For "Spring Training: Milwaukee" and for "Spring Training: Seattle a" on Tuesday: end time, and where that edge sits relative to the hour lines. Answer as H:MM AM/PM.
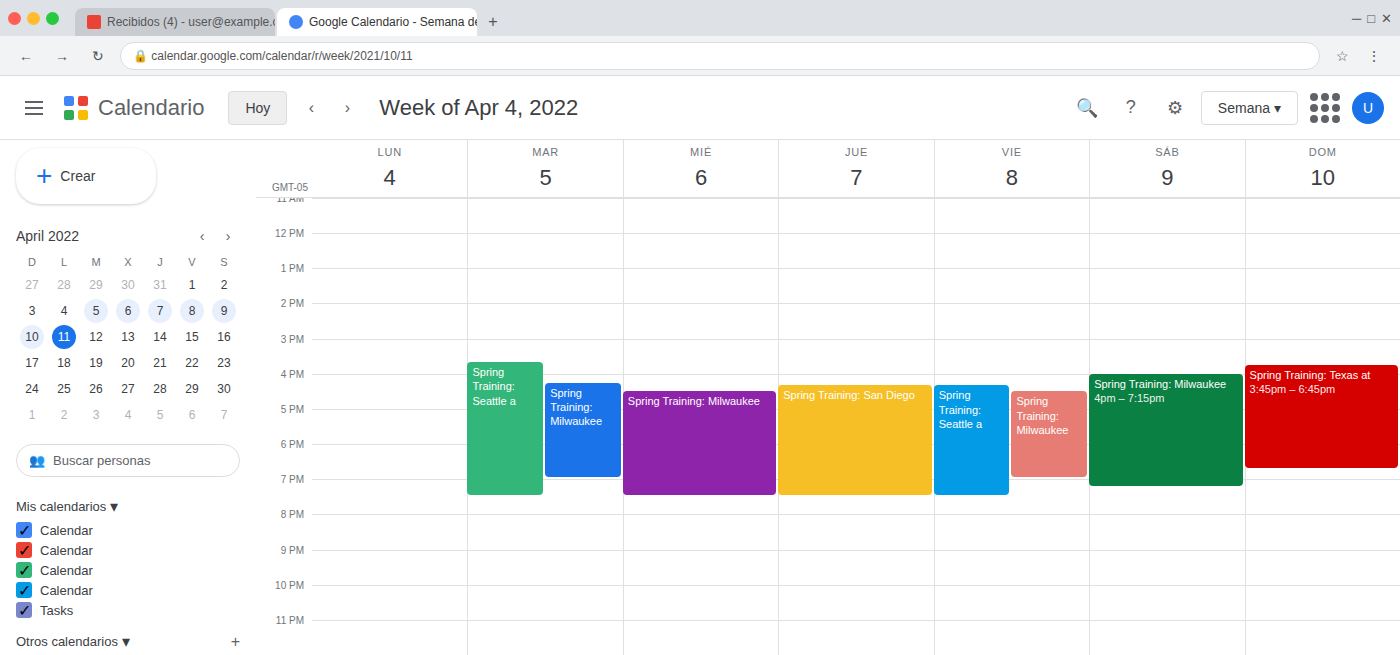
"Spring Training: Milwaukee": 7:00 PM, exactly on the 7 PM line. "Spring Training: Seattle a": 7:30 PM, halfway between the 7 PM and 8 PM lines.